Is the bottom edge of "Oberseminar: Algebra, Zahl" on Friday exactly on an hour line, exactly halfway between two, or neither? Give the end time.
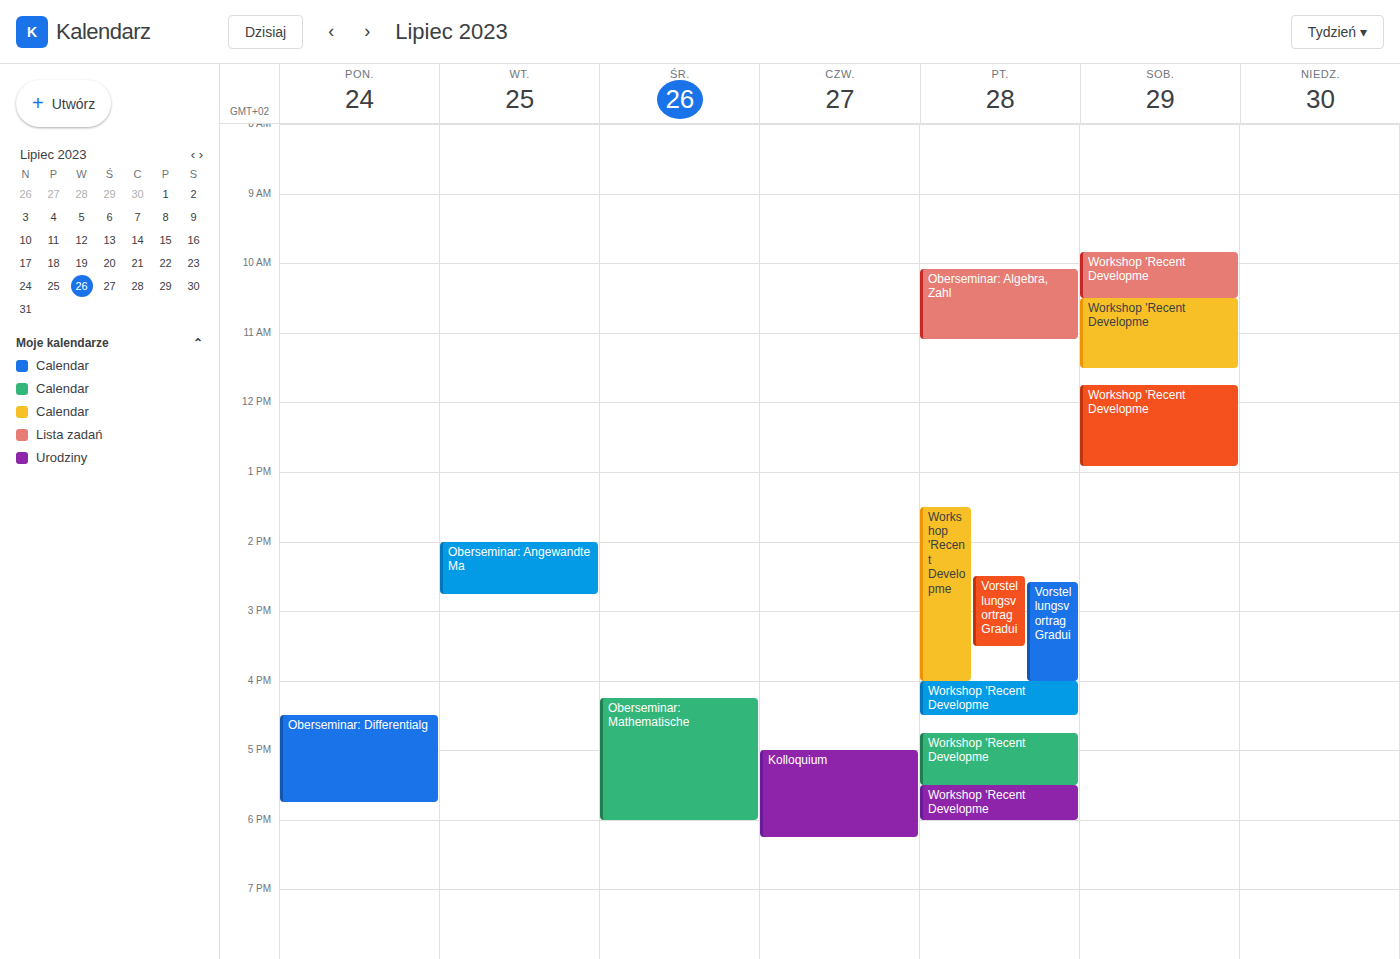
11:05 AM -- neither: 5 minutes below the 11 AM line and 55 minutes above the 12 PM line.